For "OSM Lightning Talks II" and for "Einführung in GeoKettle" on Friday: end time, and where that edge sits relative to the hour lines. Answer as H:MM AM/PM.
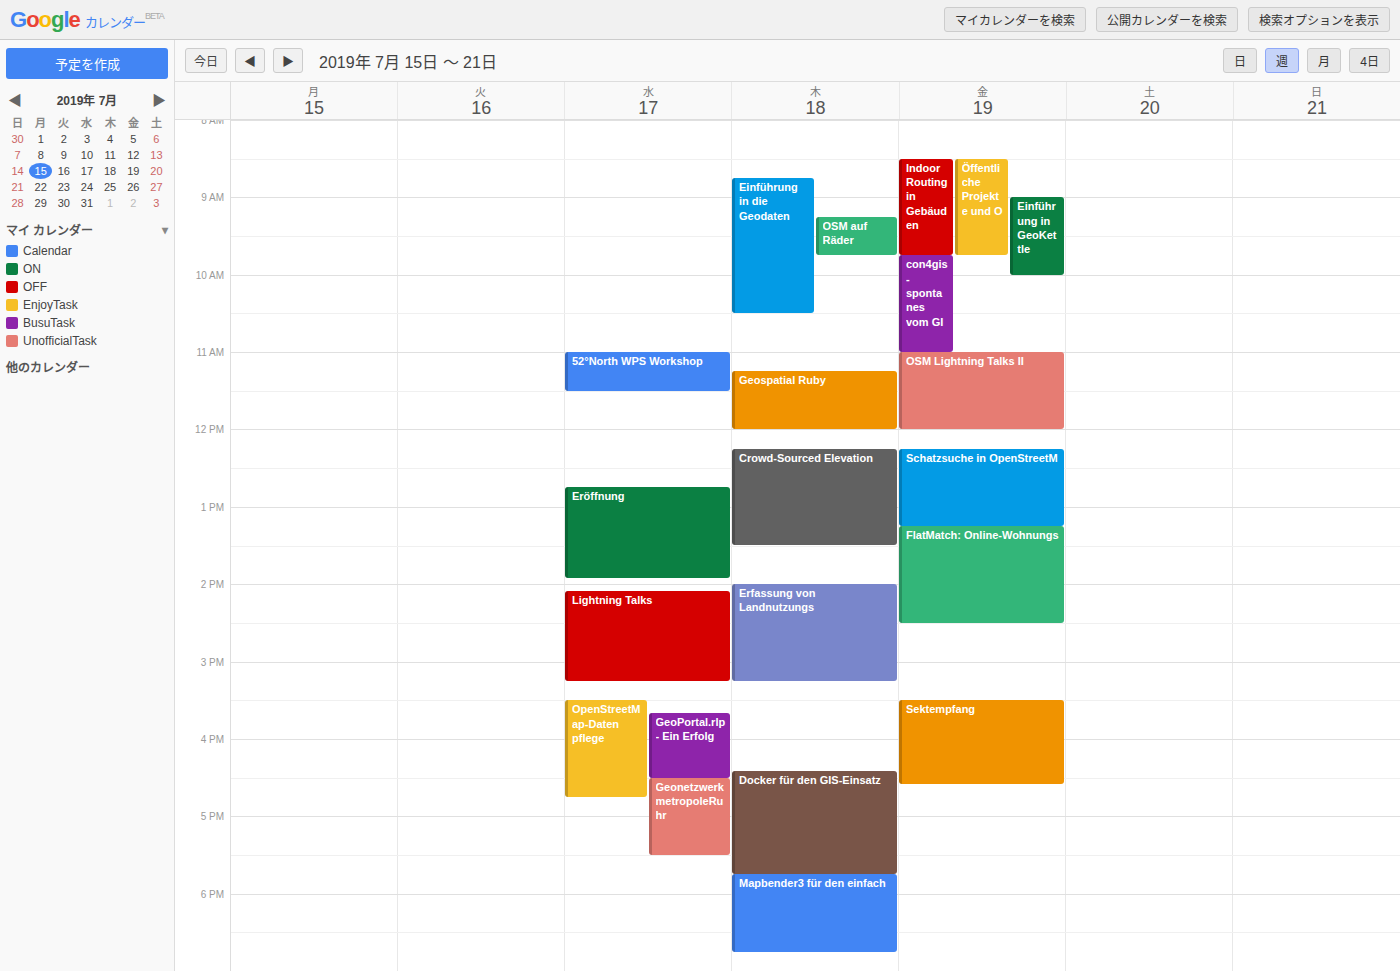
"OSM Lightning Talks II": 12:00 PM, exactly on the 12 PM line. "Einführung in GeoKettle": 10:00 AM, exactly on the 10 AM line.